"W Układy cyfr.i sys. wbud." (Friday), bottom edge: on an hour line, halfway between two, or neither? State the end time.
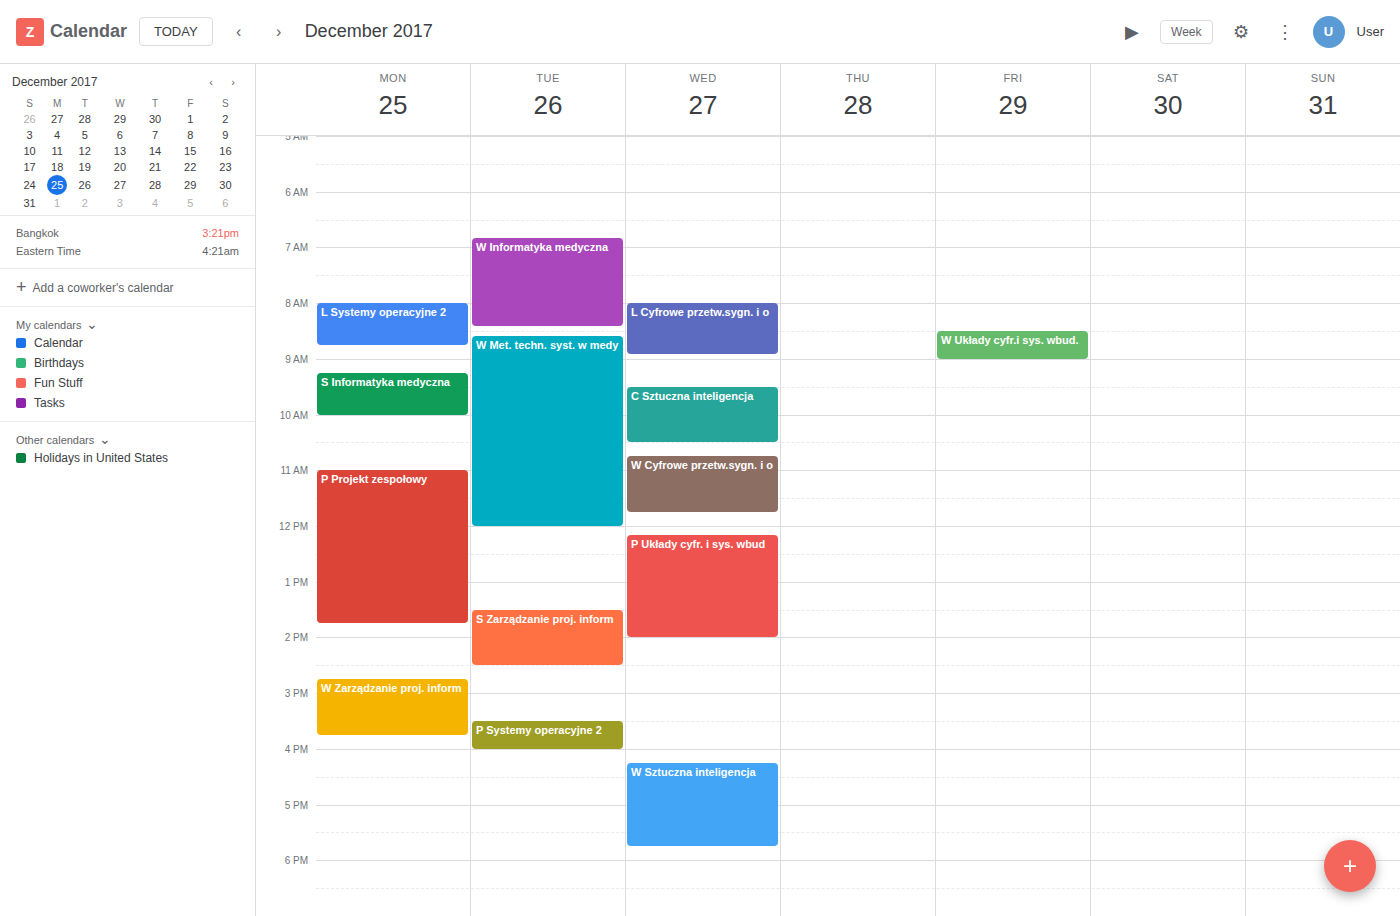
9:00 AM -- exactly on the 9 AM line.